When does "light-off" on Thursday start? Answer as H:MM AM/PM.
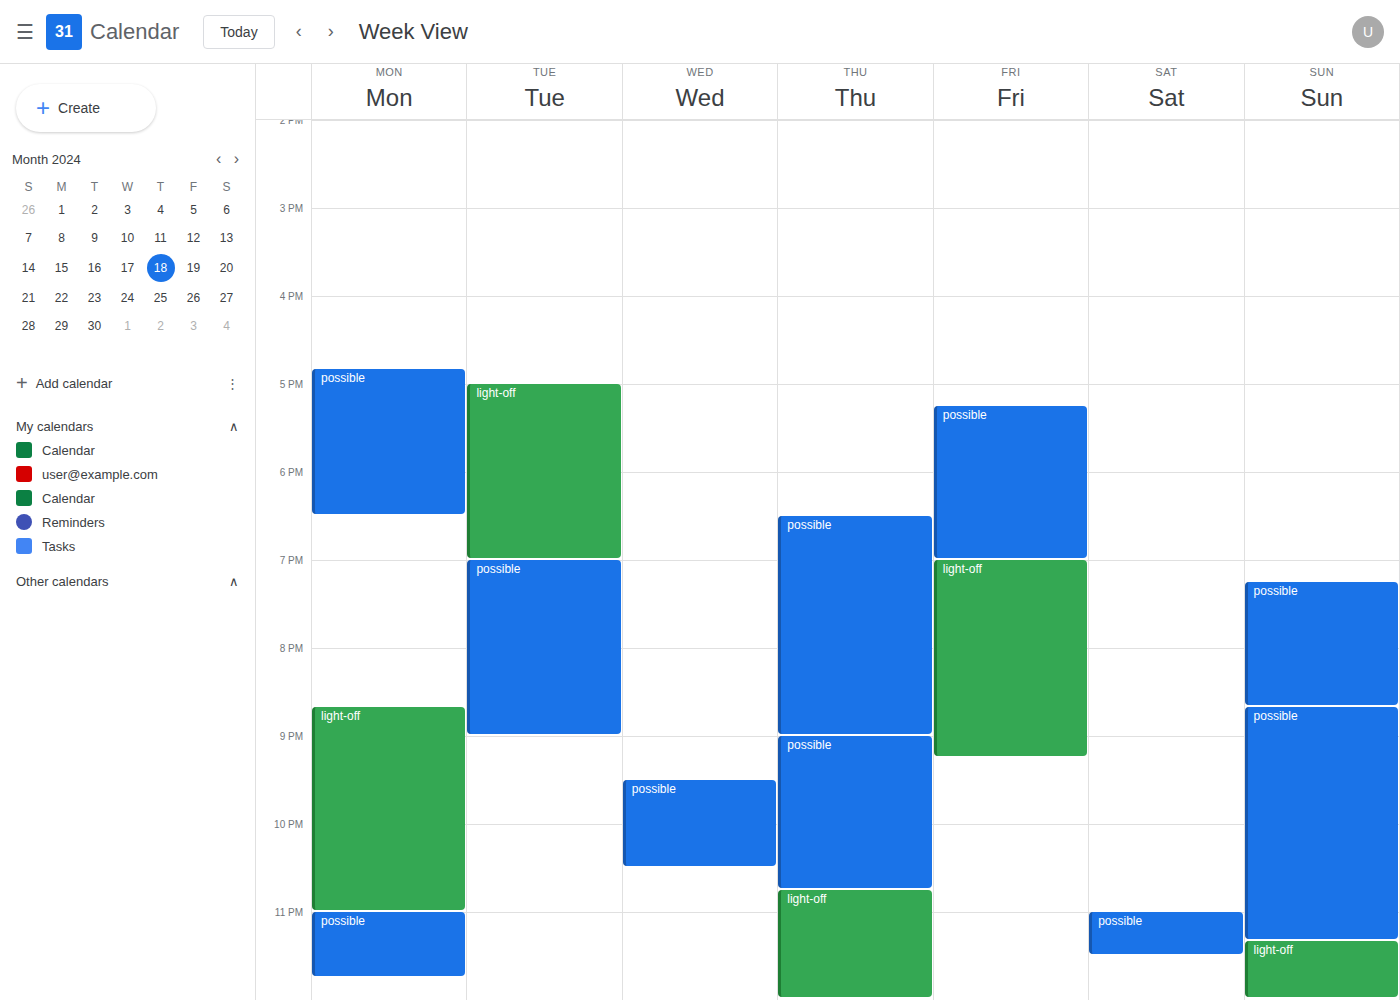
10:45 PM